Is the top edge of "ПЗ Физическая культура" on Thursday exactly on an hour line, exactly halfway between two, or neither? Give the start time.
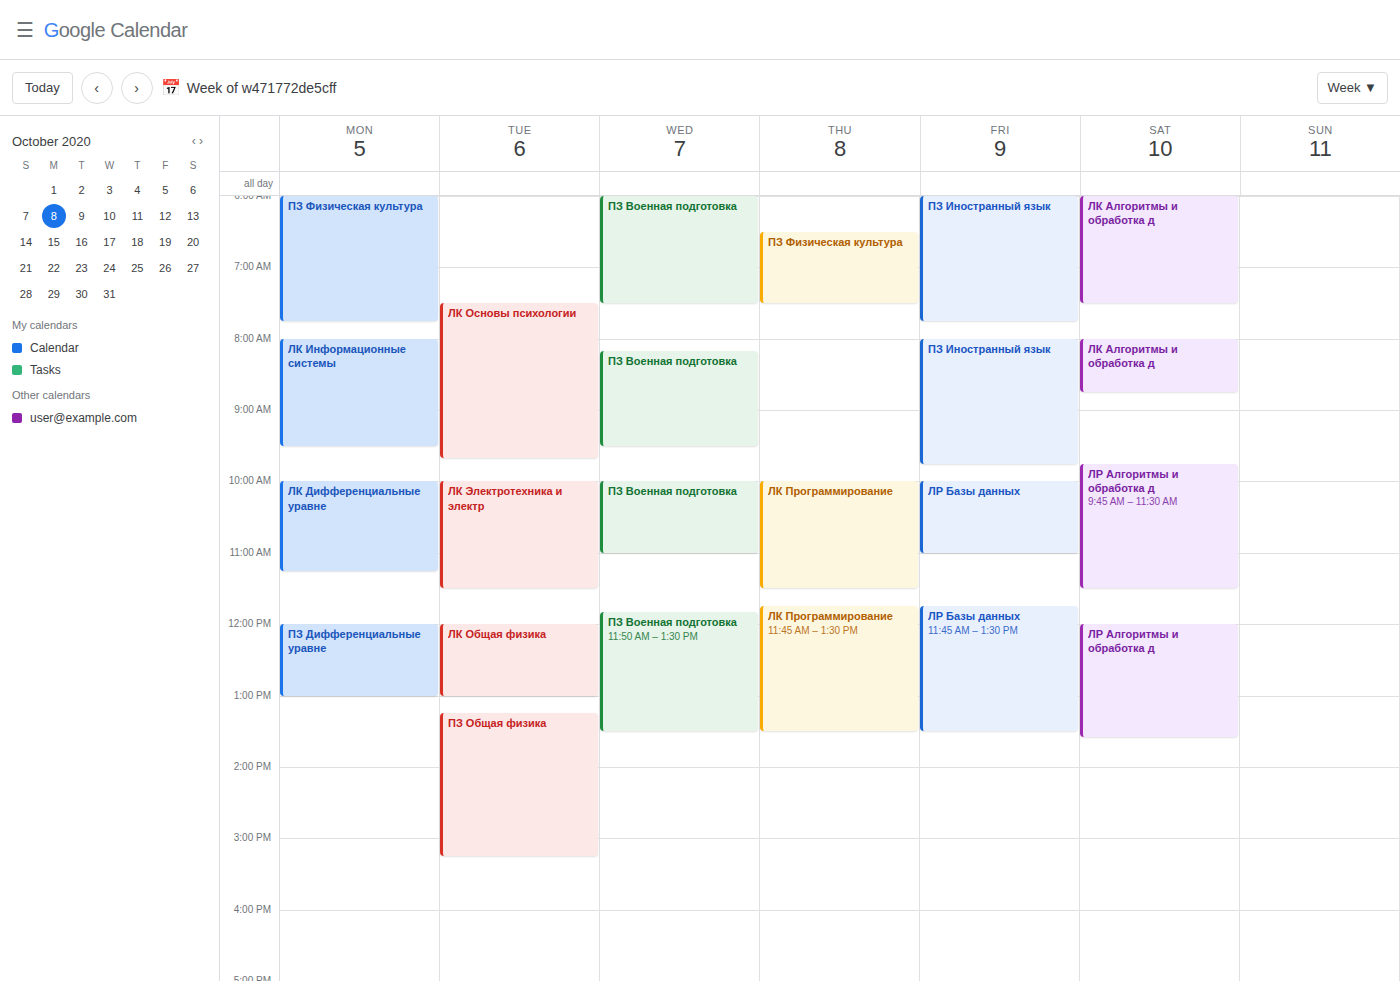
6:30 AM -- halfway between the 6 AM and 7 AM lines.